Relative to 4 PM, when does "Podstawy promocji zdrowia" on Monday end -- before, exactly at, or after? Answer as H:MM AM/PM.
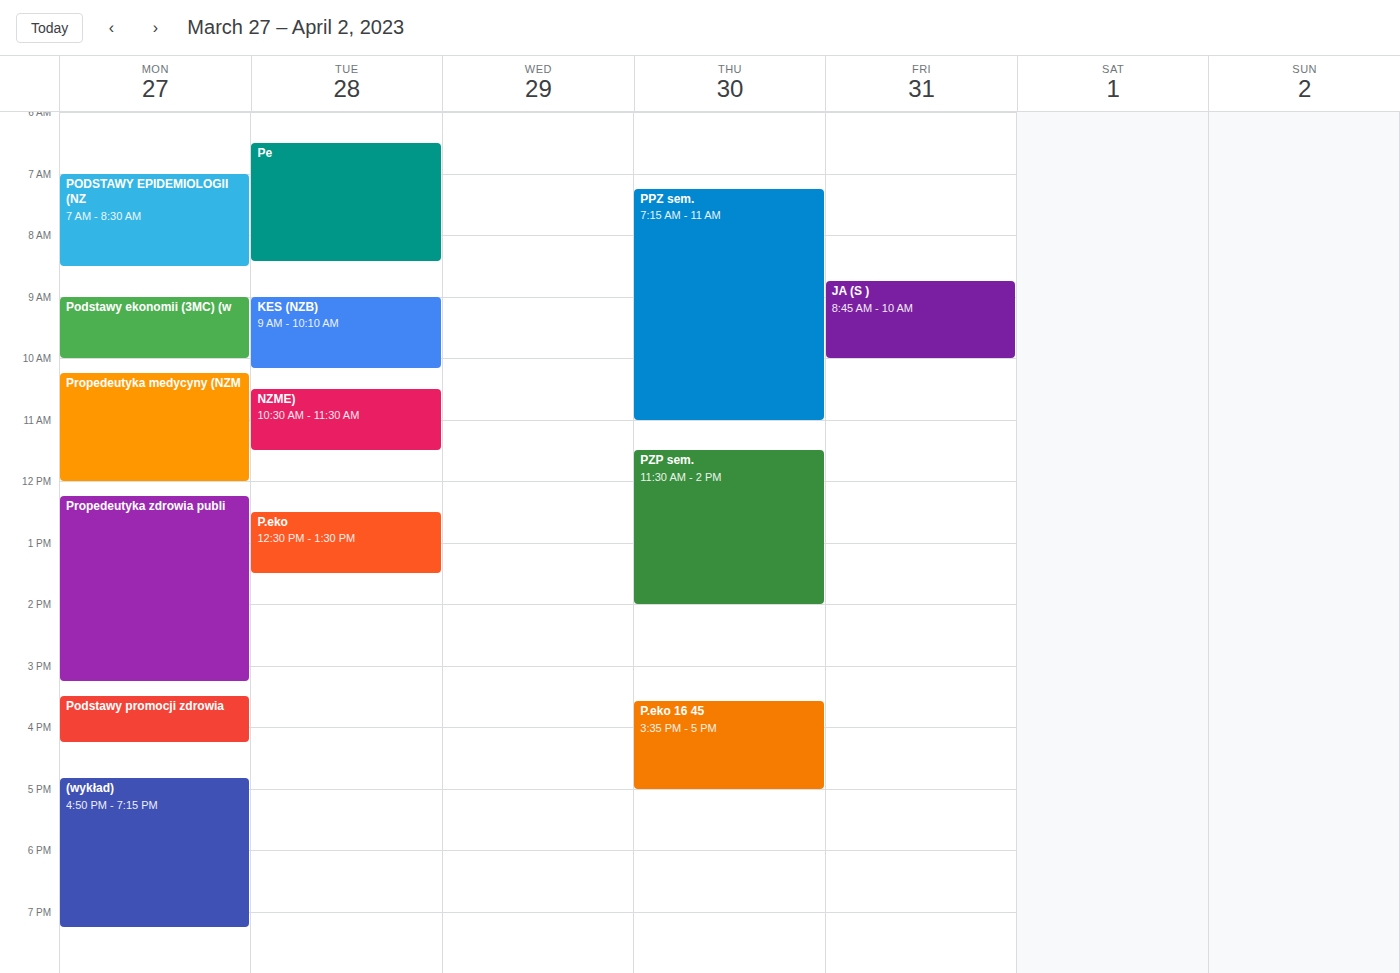
4:15 PM -- after 4 PM, 15 minutes below the 4 PM line.